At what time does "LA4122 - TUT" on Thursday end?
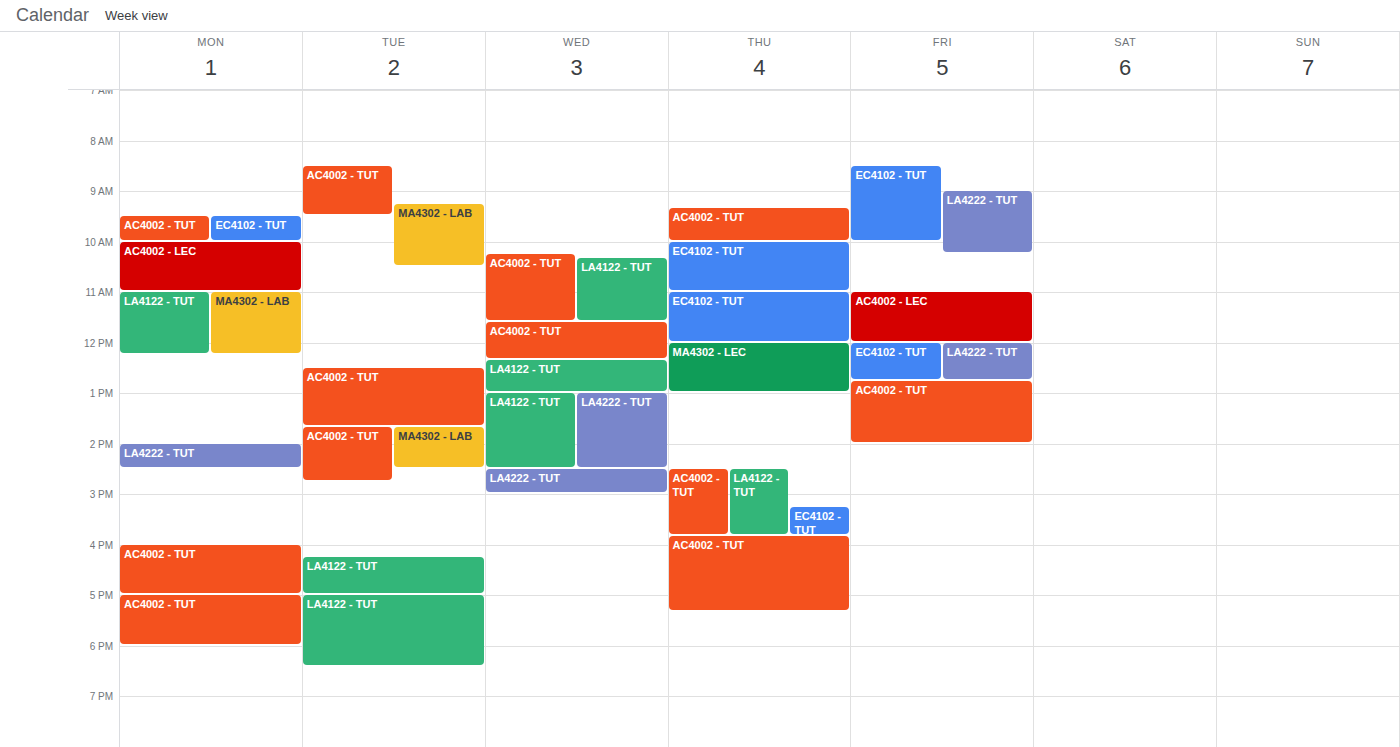
3:50 PM